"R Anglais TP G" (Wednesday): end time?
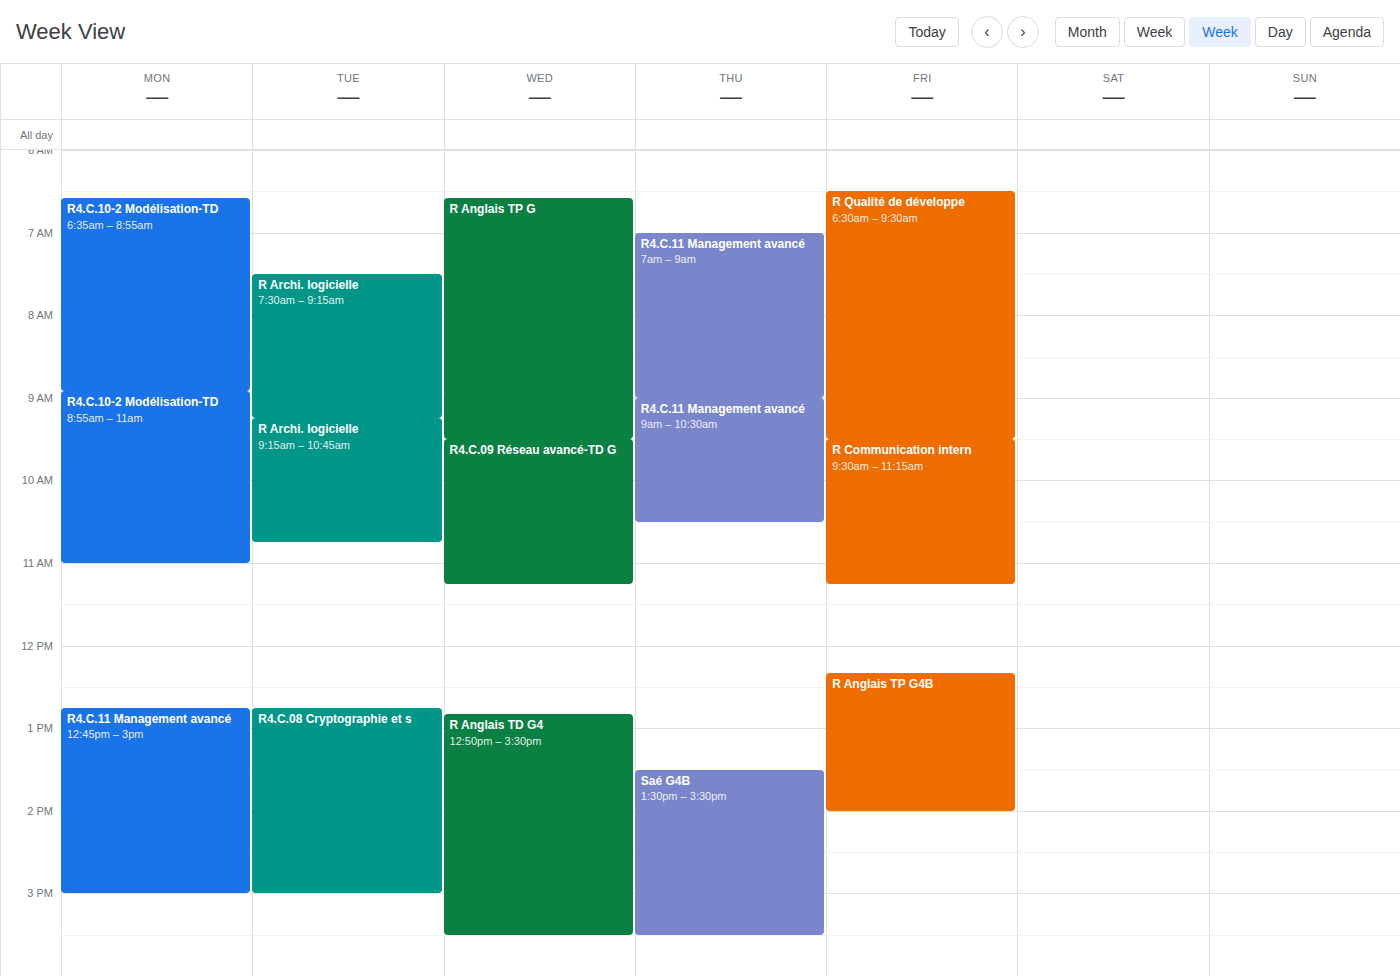
9:30 AM